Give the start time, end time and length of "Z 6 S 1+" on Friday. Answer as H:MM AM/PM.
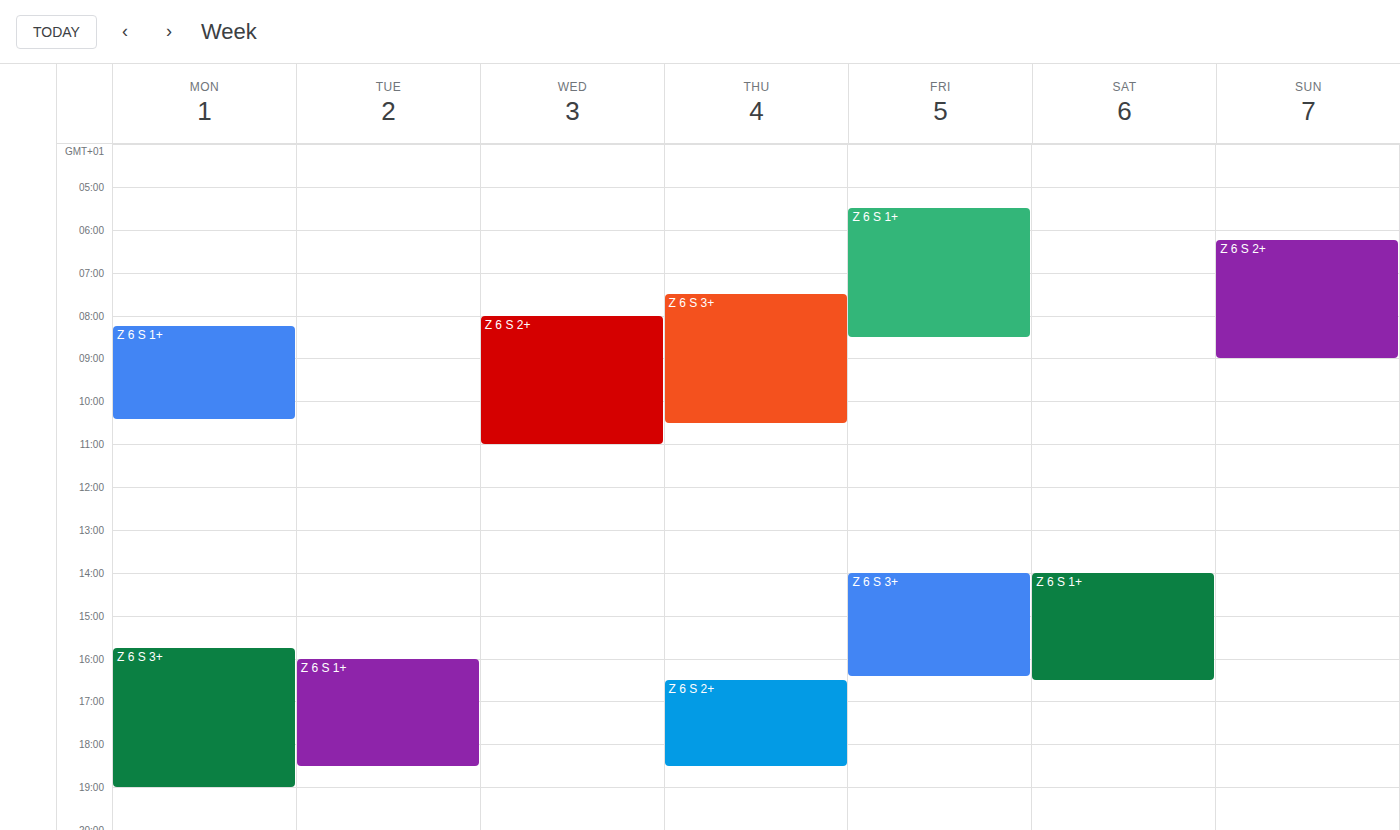
5:30 AM to 8:30 AM, 3 hours